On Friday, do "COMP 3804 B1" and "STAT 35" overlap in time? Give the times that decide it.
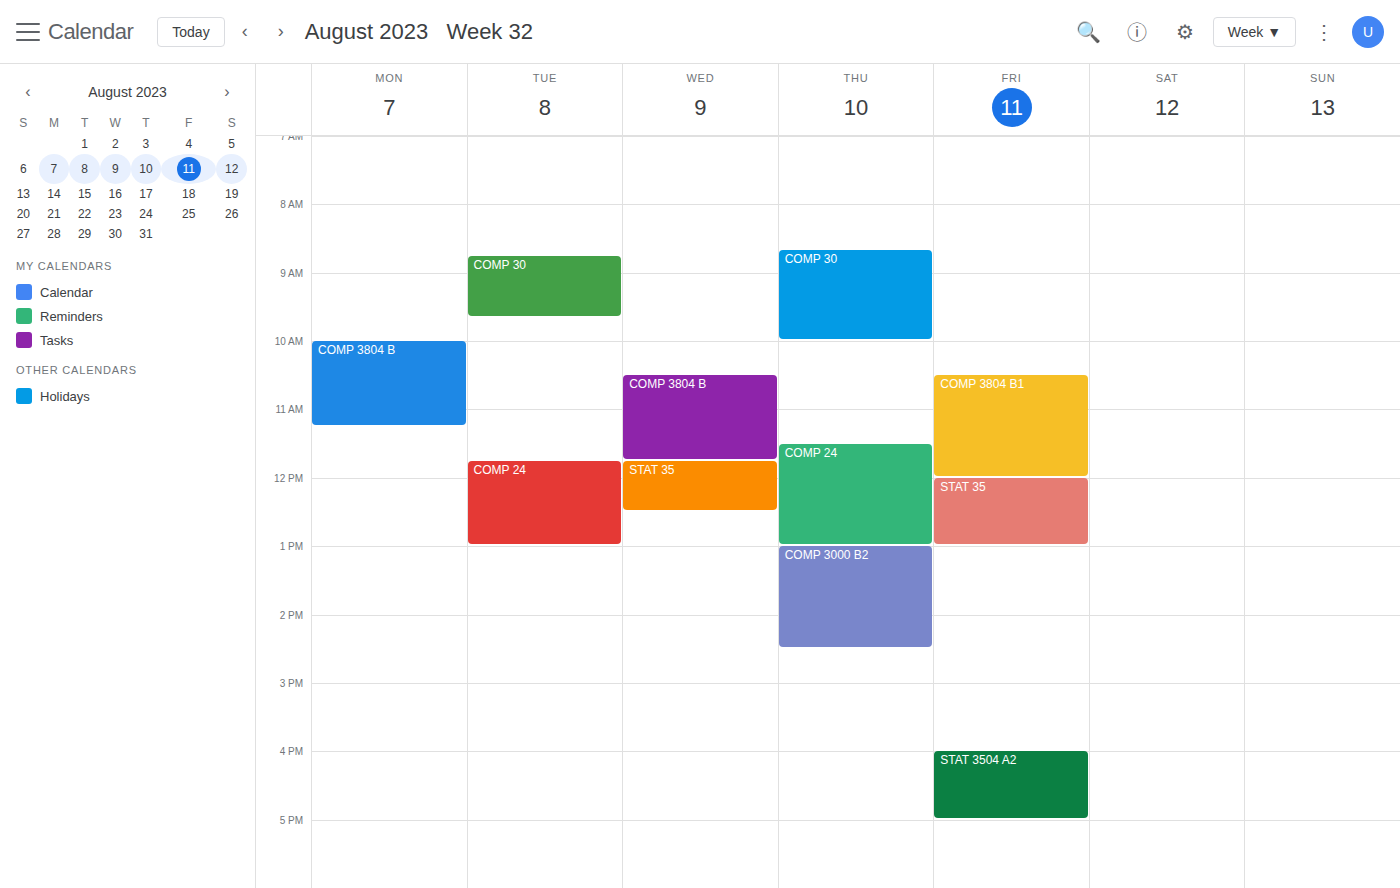
"COMP 3804 B1" ends at 12:00 PM, exactly when "STAT 35" starts -- they touch but do not overlap.